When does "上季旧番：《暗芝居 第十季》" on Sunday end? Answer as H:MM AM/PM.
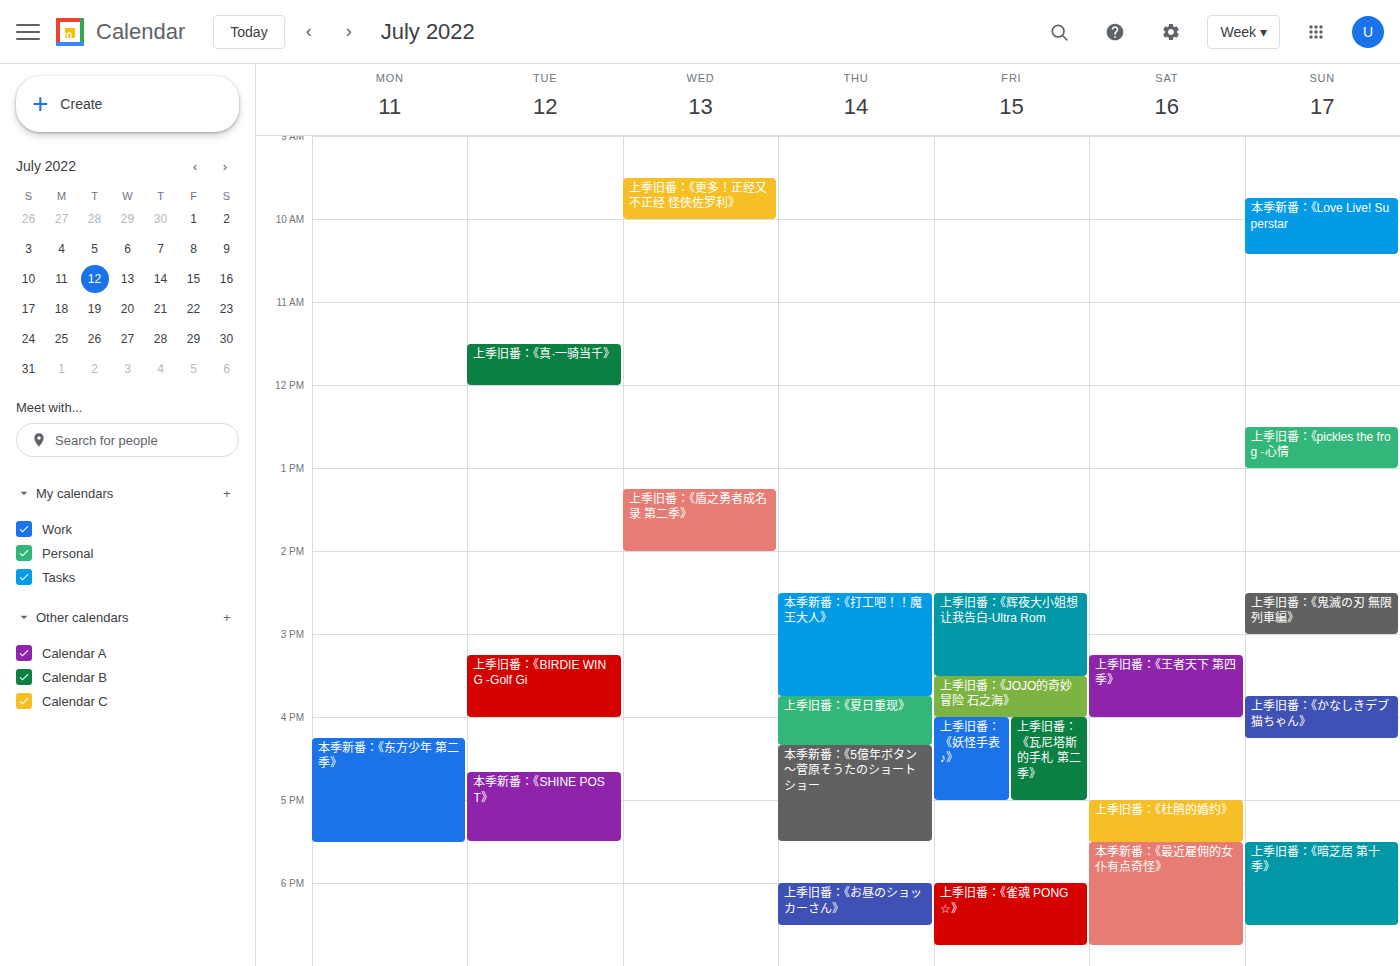
6:30 PM